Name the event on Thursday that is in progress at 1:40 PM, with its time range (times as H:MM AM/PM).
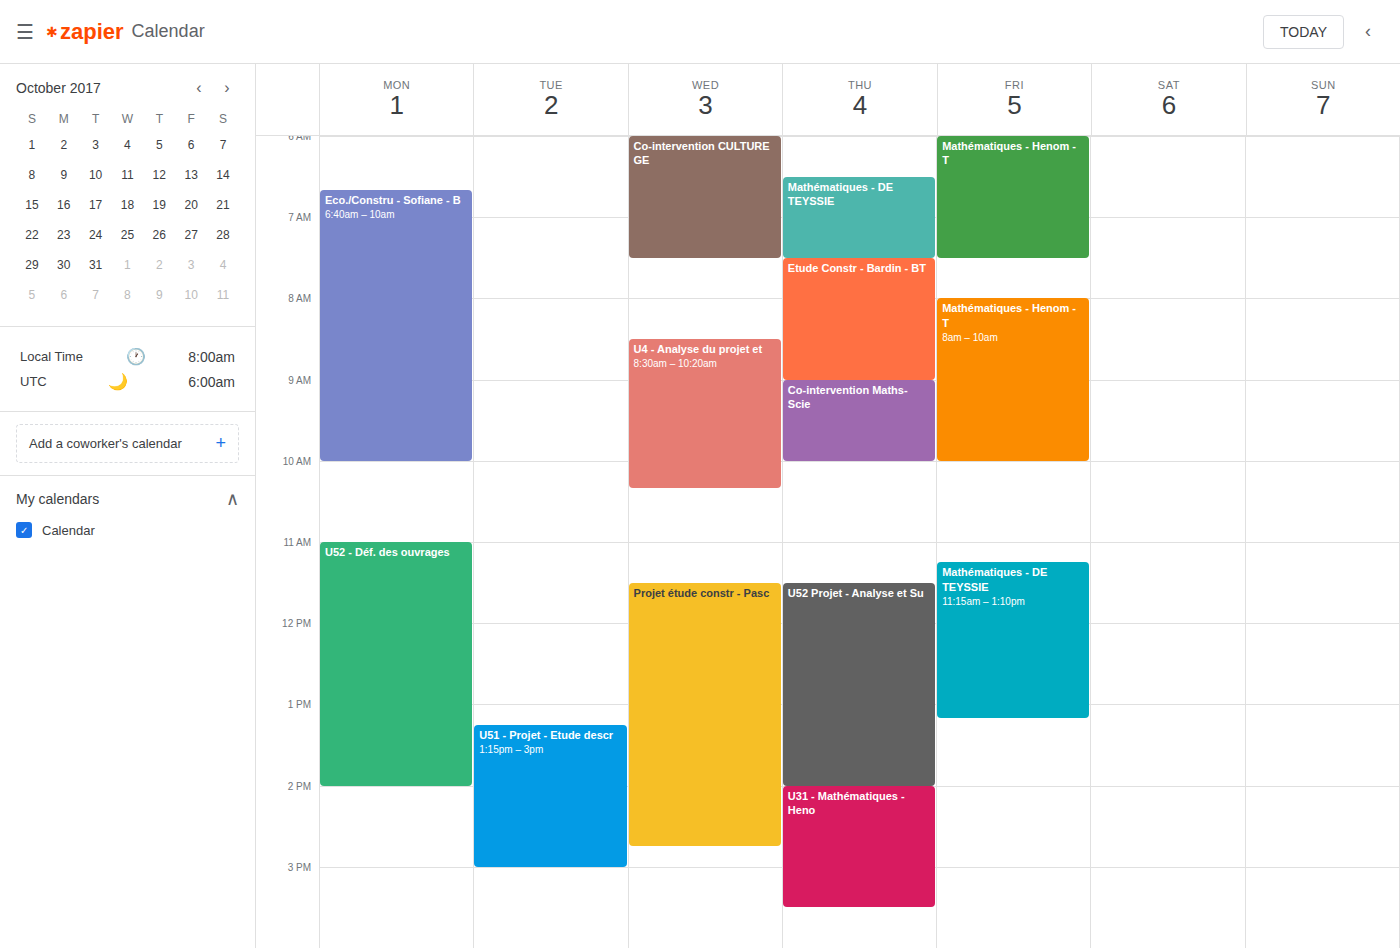
"U52 Projet - Analyse et Su", 11:30 AM to 2:00 PM